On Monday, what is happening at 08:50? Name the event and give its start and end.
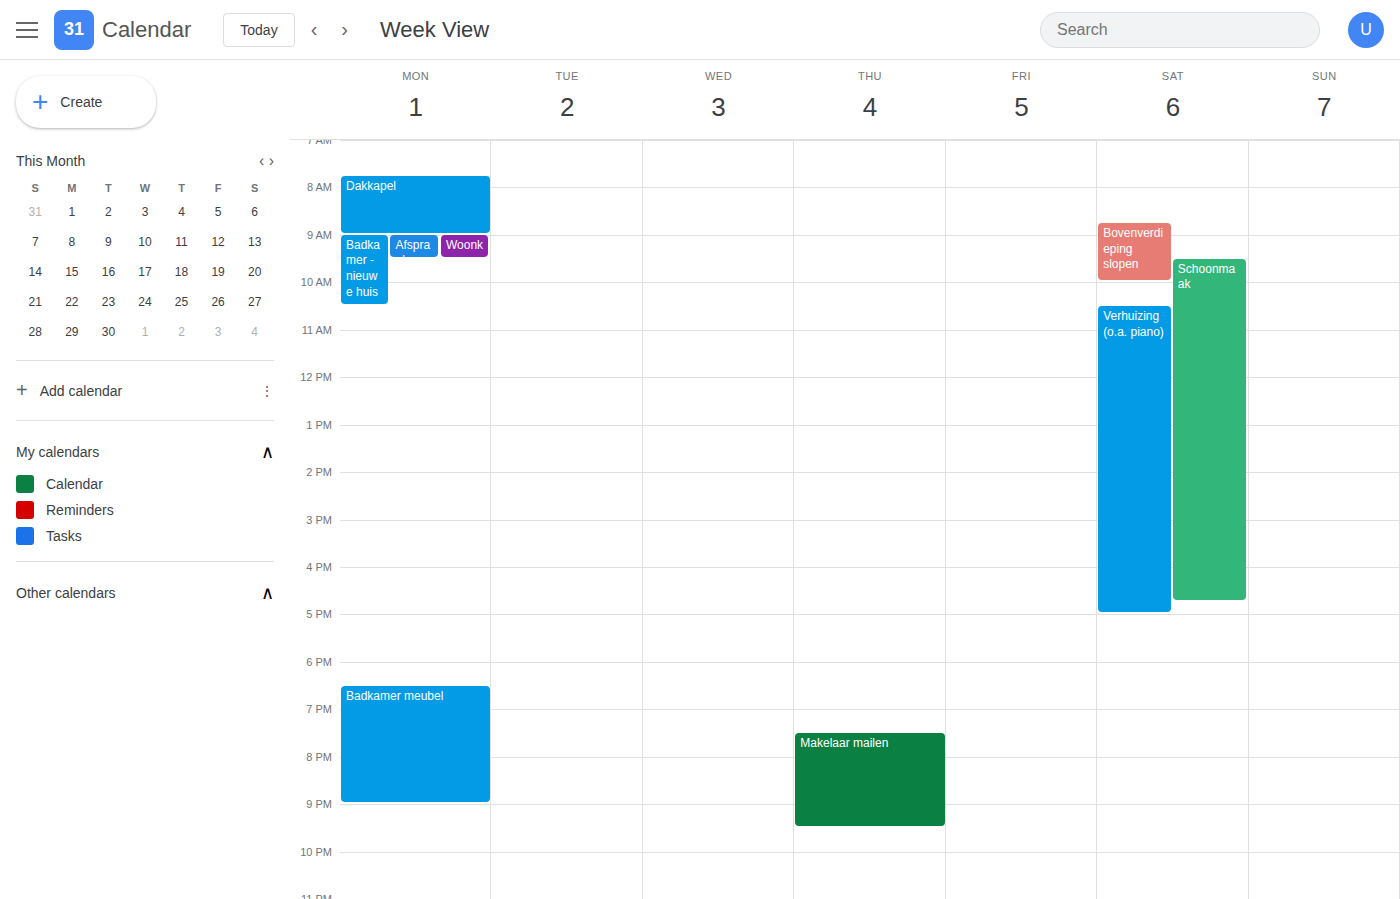
"Dakkapel", 07:45 to 09:00